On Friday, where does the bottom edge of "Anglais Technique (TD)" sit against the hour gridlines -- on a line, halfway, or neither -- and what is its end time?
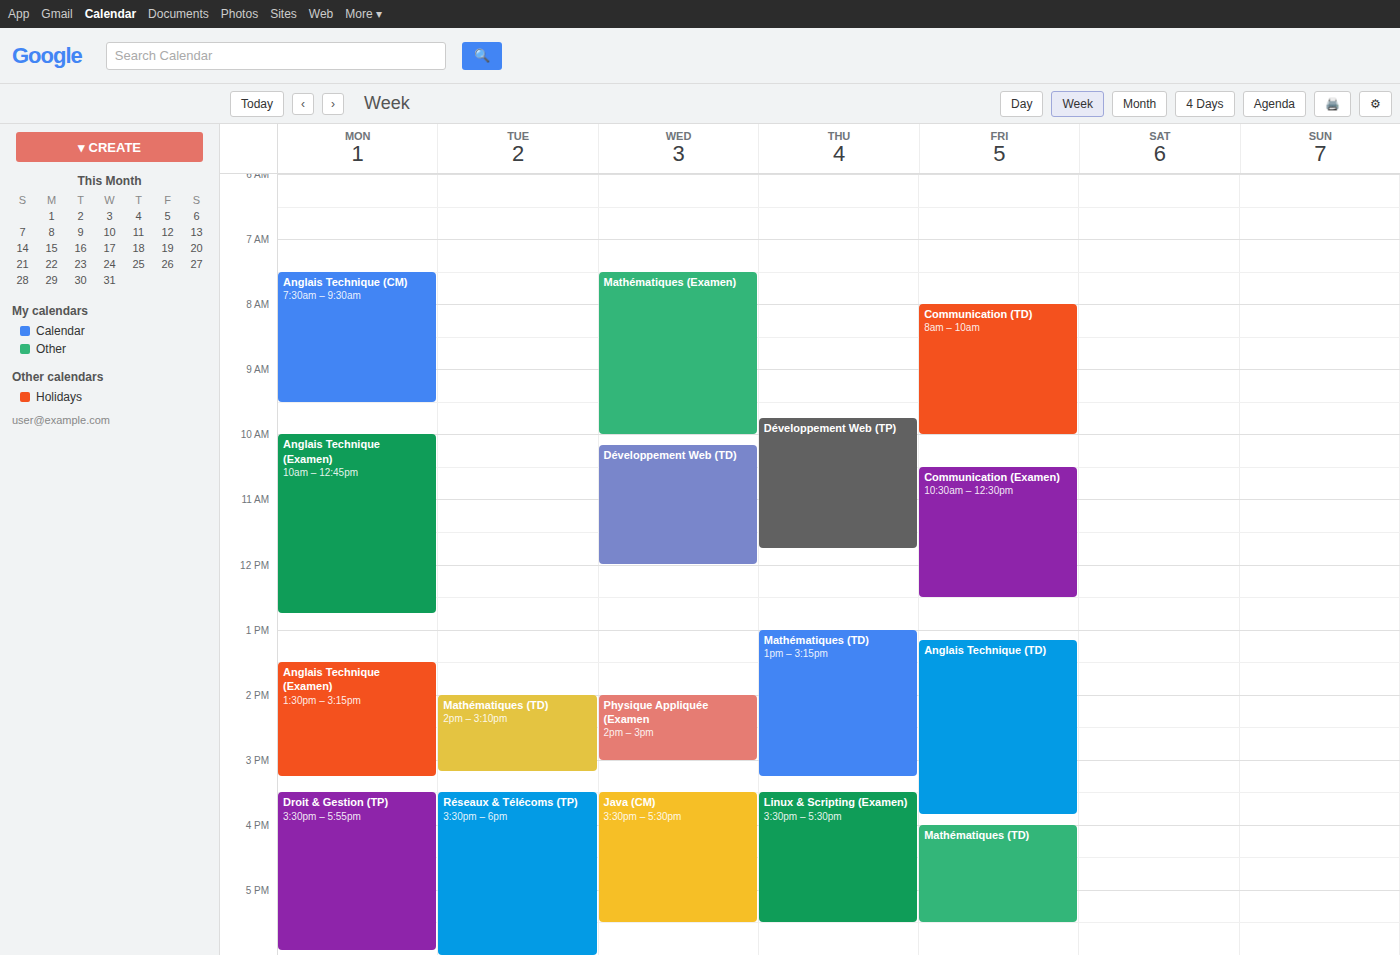
3:50 PM -- neither: 50 minutes below the 3 PM line and 10 minutes above the 4 PM line.